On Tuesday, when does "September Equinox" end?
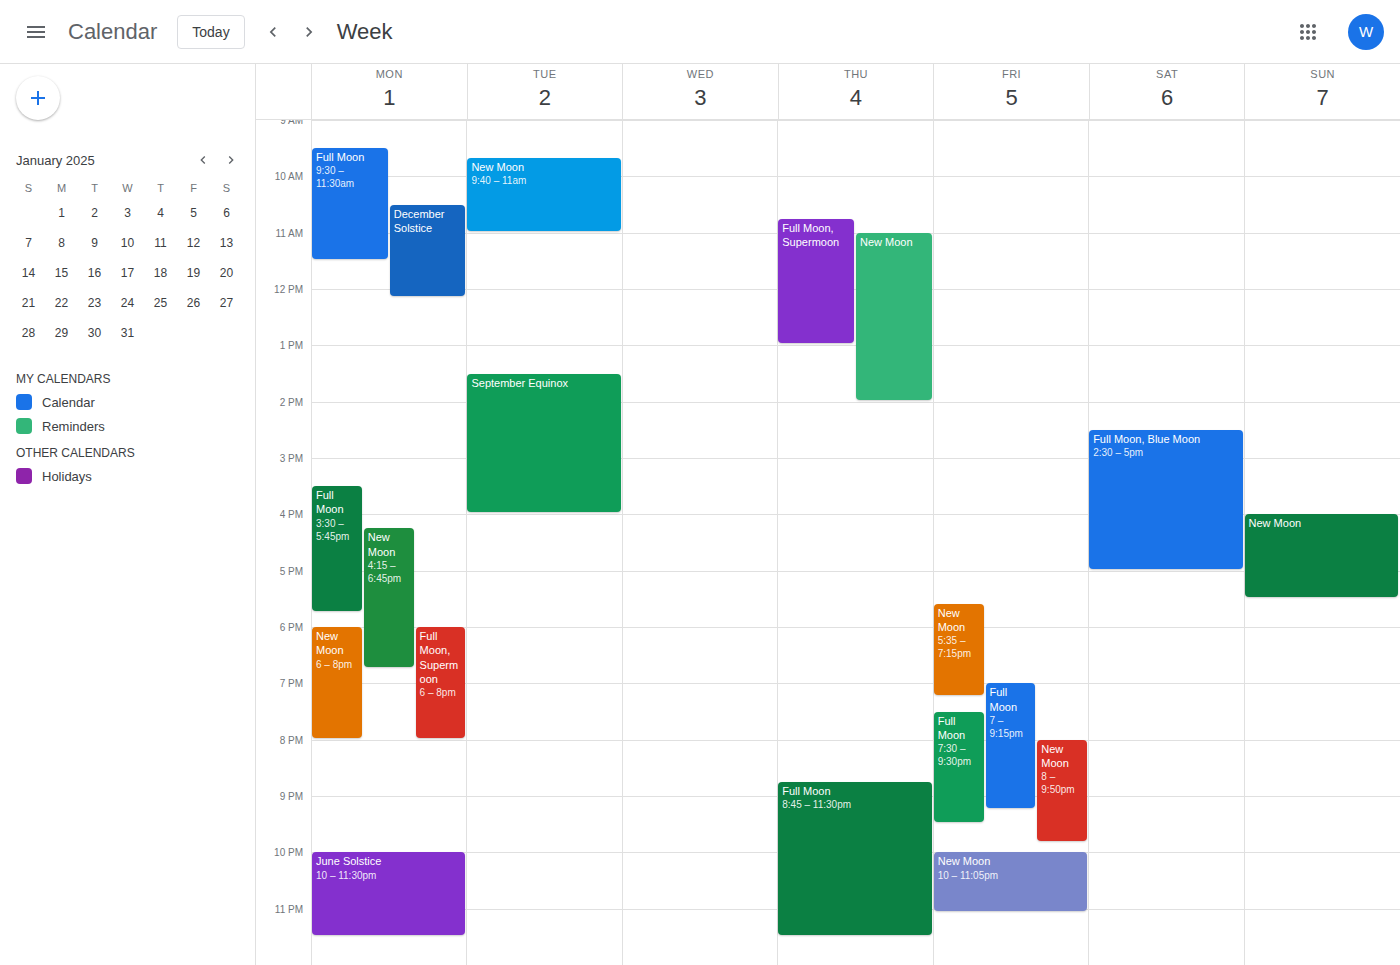
4:00 PM